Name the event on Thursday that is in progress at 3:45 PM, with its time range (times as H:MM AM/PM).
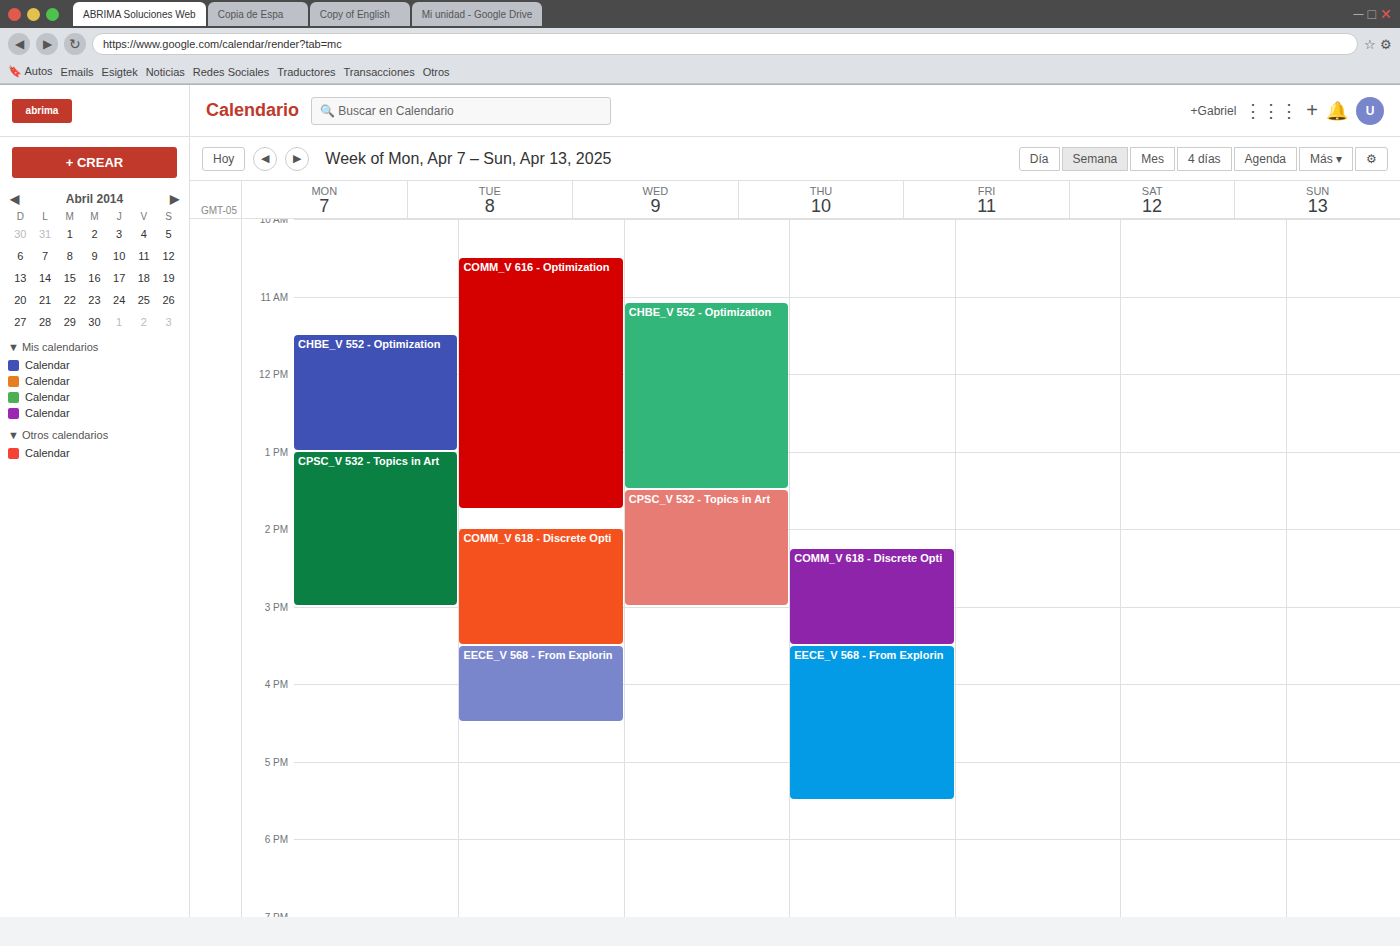
"EECE_V 568 - From Explorin", 3:30 PM to 5:30 PM